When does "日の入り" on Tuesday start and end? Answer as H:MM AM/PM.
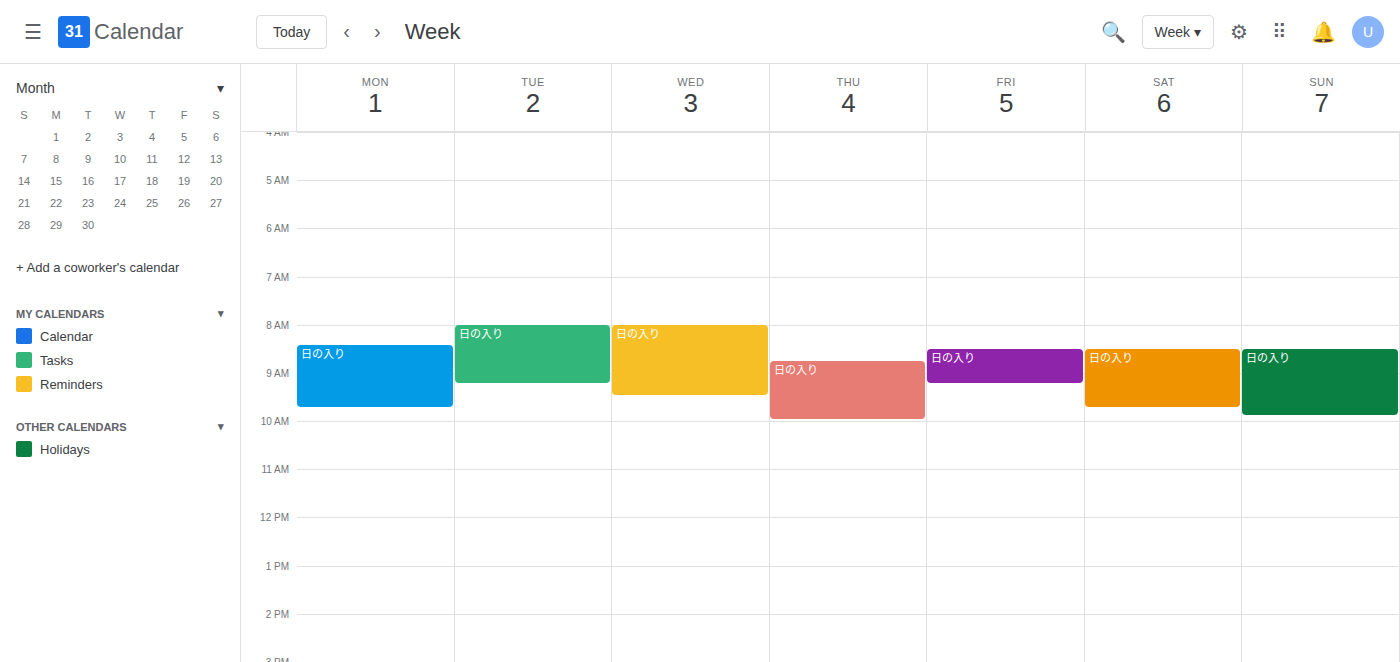
8:00 AM to 9:15 AM